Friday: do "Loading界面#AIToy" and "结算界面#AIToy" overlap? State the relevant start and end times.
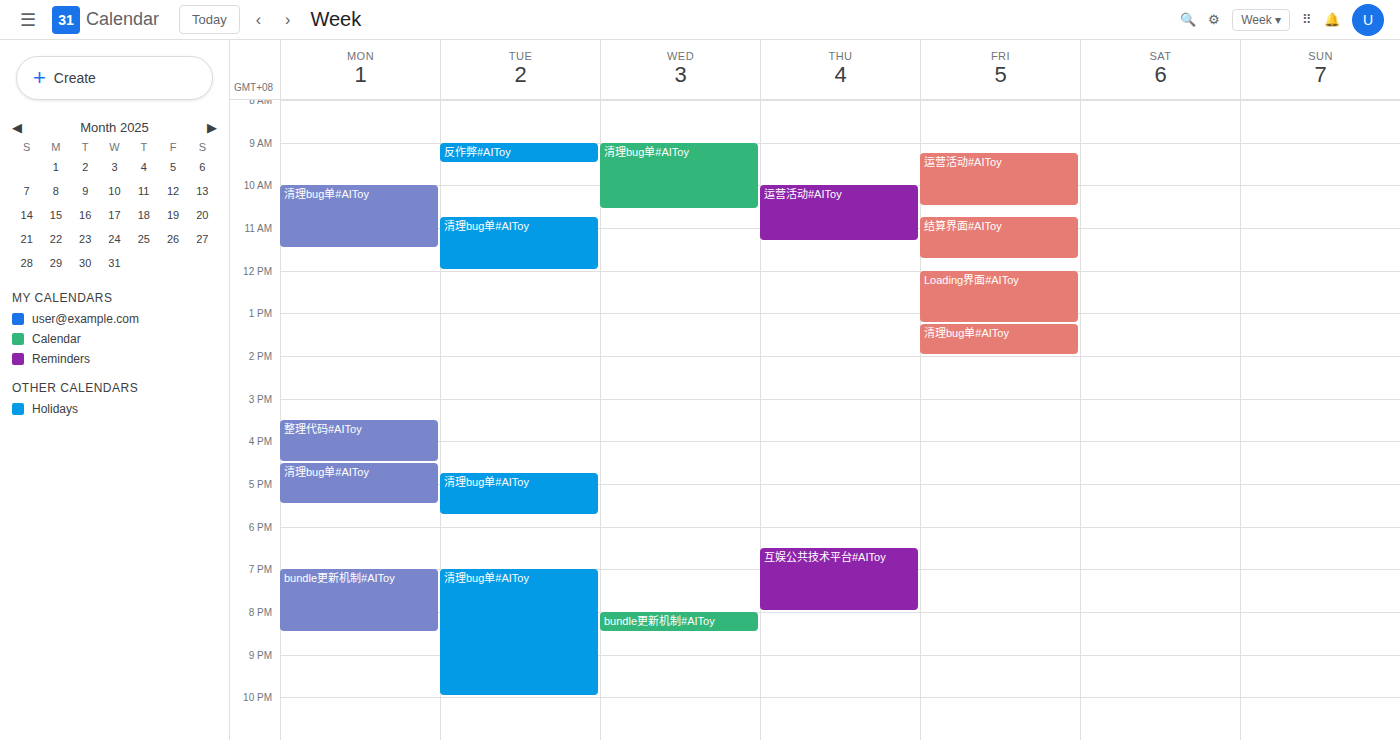
"结算界面#AIToy" ends at 11:45 AM and "Loading界面#AIToy" starts at 12:00 PM -- no overlap.